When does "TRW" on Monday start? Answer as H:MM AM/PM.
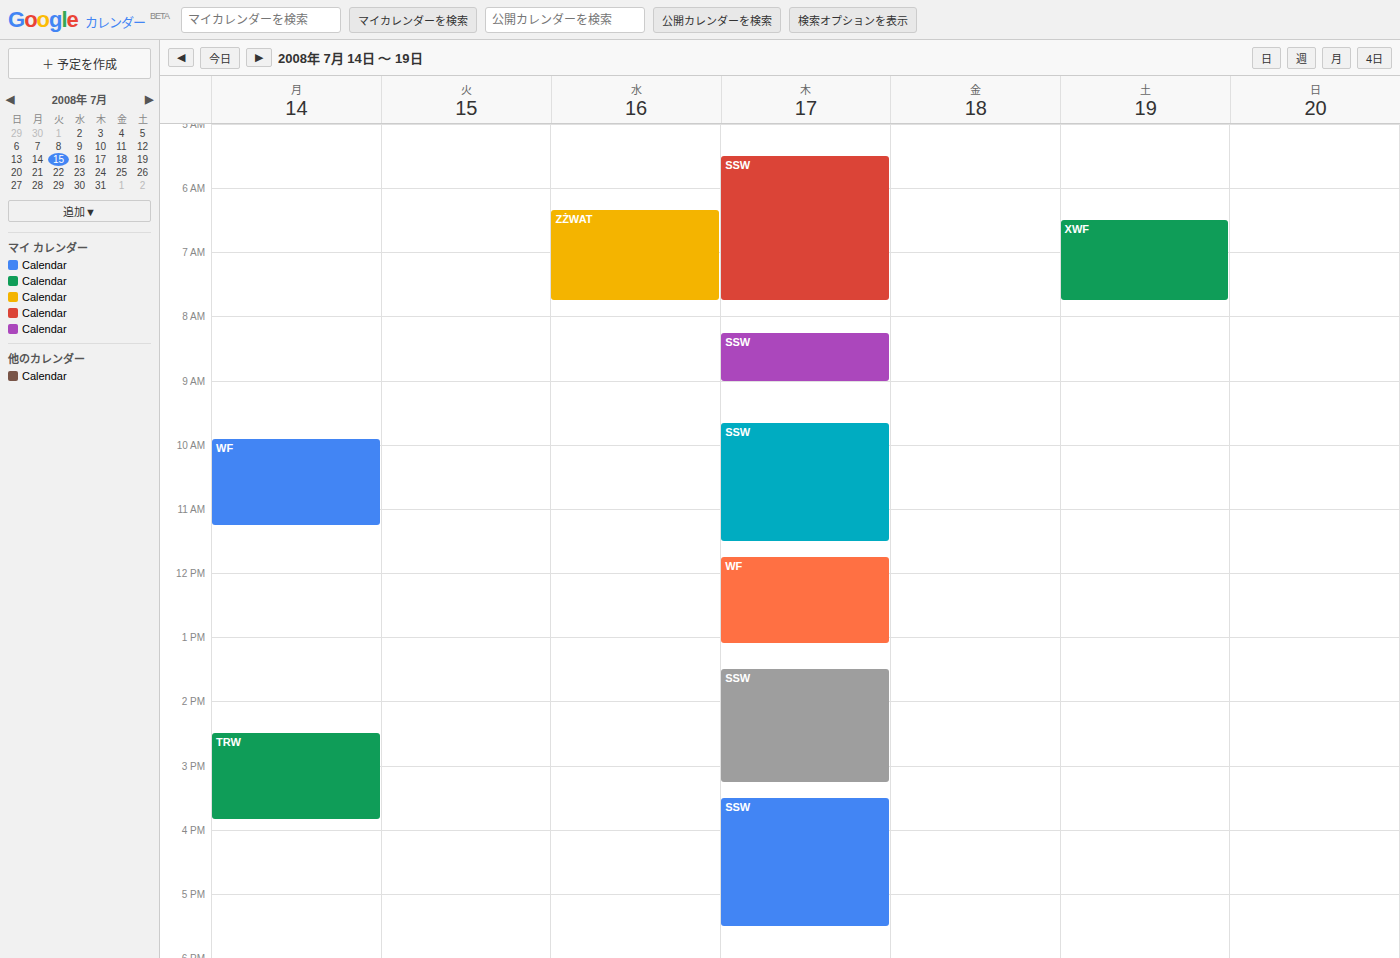
2:30 PM